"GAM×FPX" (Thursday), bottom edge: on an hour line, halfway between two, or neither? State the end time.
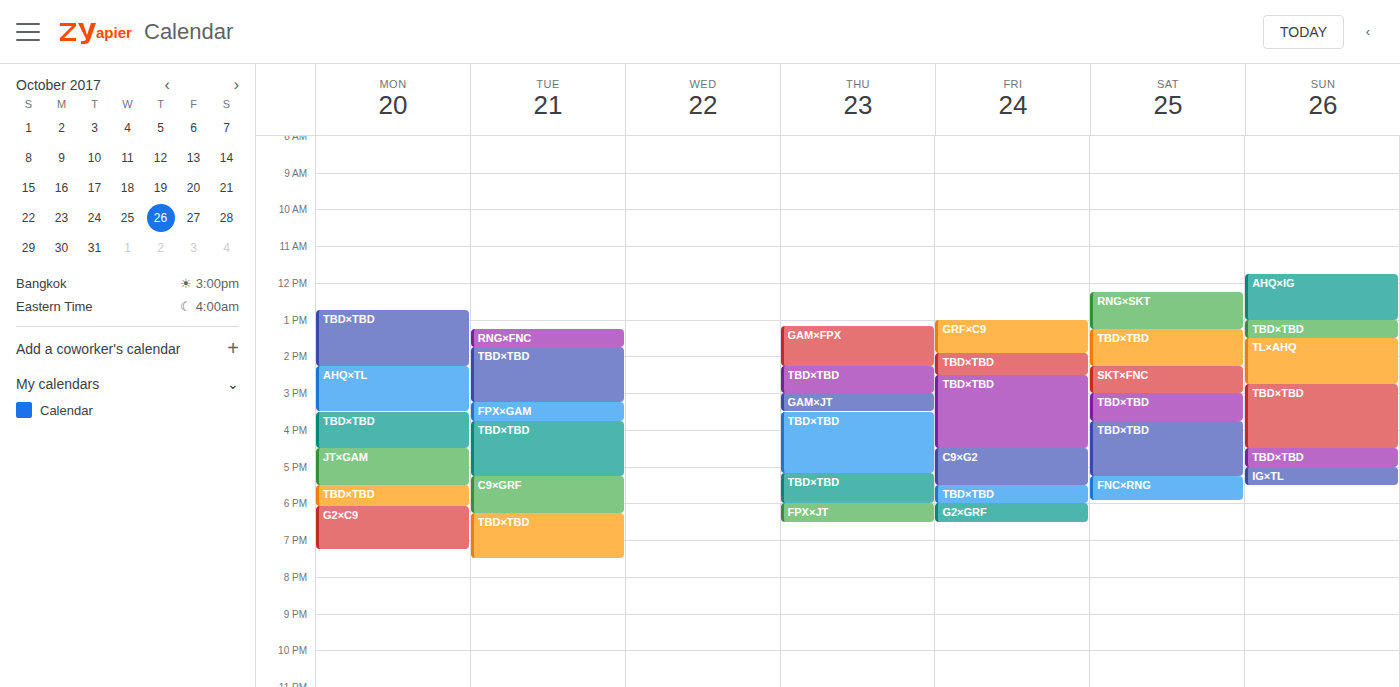
2:15 PM -- neither: a quarter of the way from the 2 PM line to the 3 PM line.